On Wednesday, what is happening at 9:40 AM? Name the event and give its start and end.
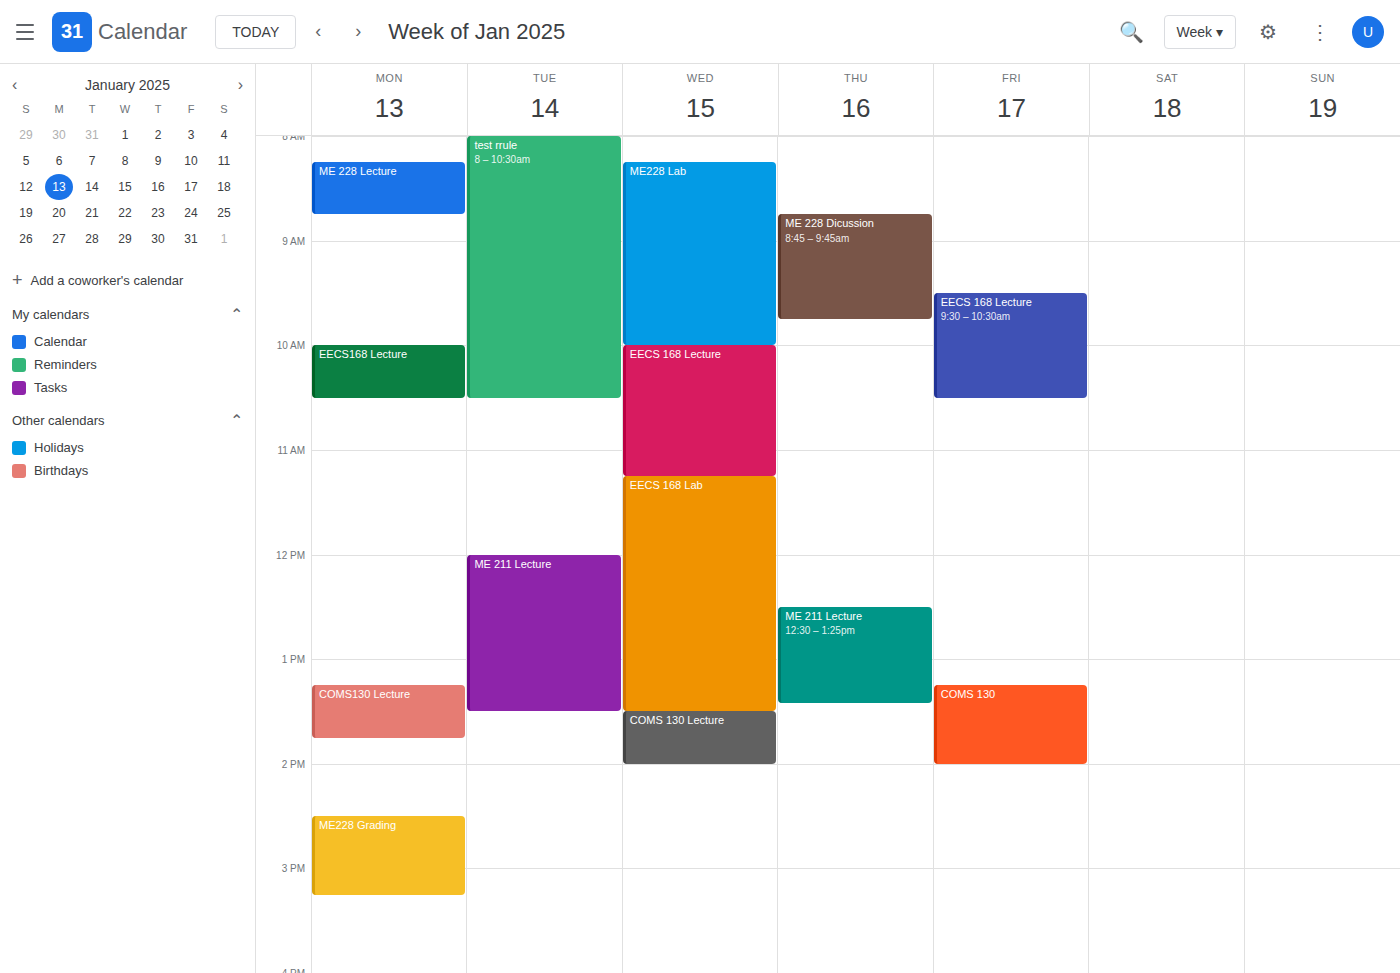
"ME228 Lab", 8:15 AM to 10:00 AM